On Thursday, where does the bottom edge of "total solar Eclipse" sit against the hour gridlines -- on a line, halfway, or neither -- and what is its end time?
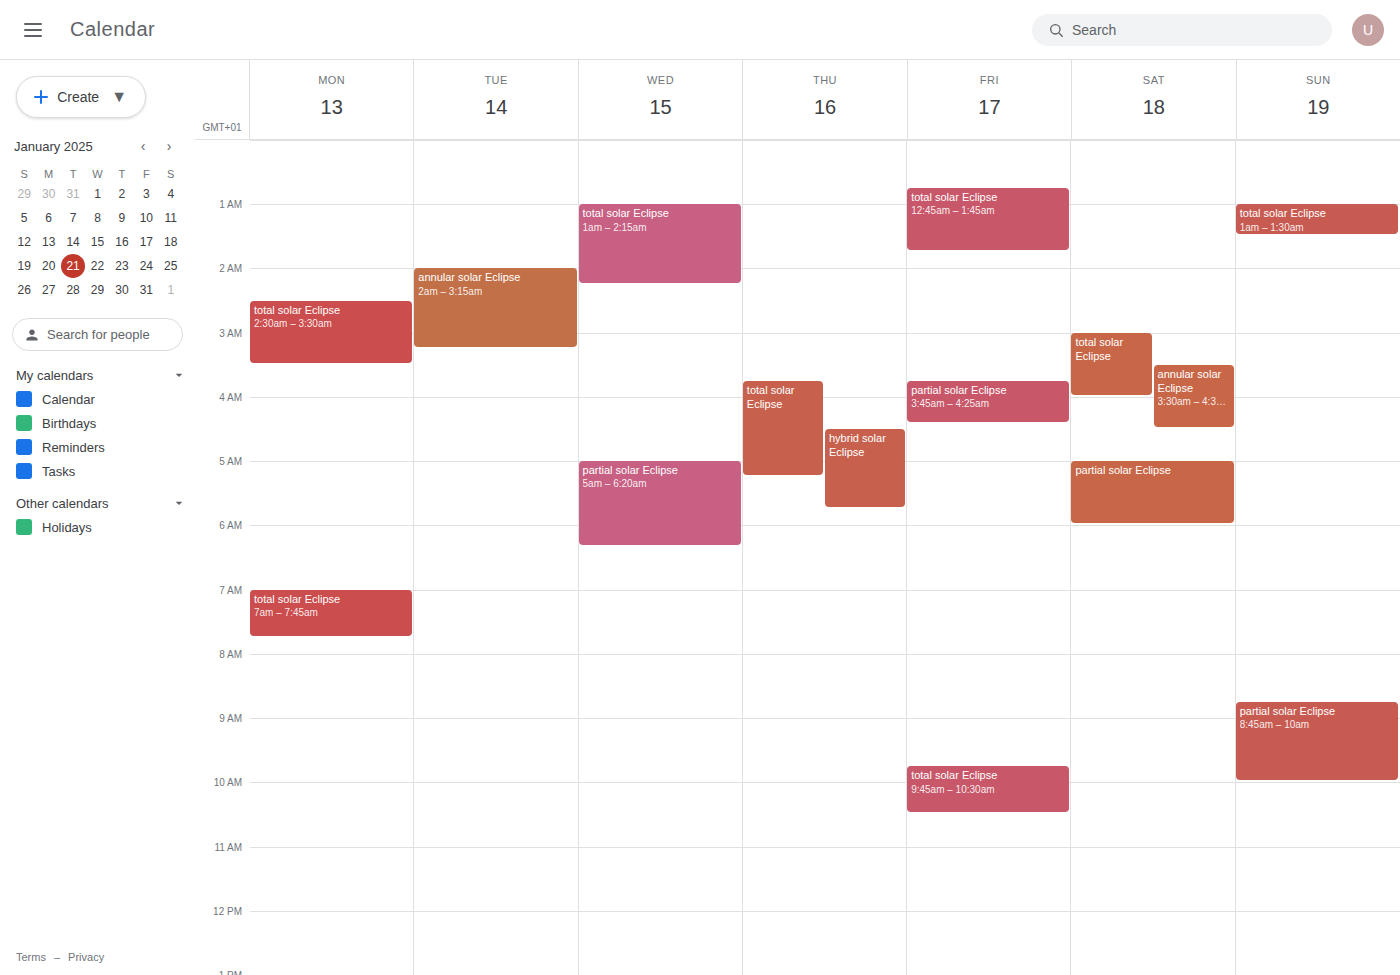
5:15 AM -- neither: a quarter of the way from the 5 AM line to the 6 AM line.